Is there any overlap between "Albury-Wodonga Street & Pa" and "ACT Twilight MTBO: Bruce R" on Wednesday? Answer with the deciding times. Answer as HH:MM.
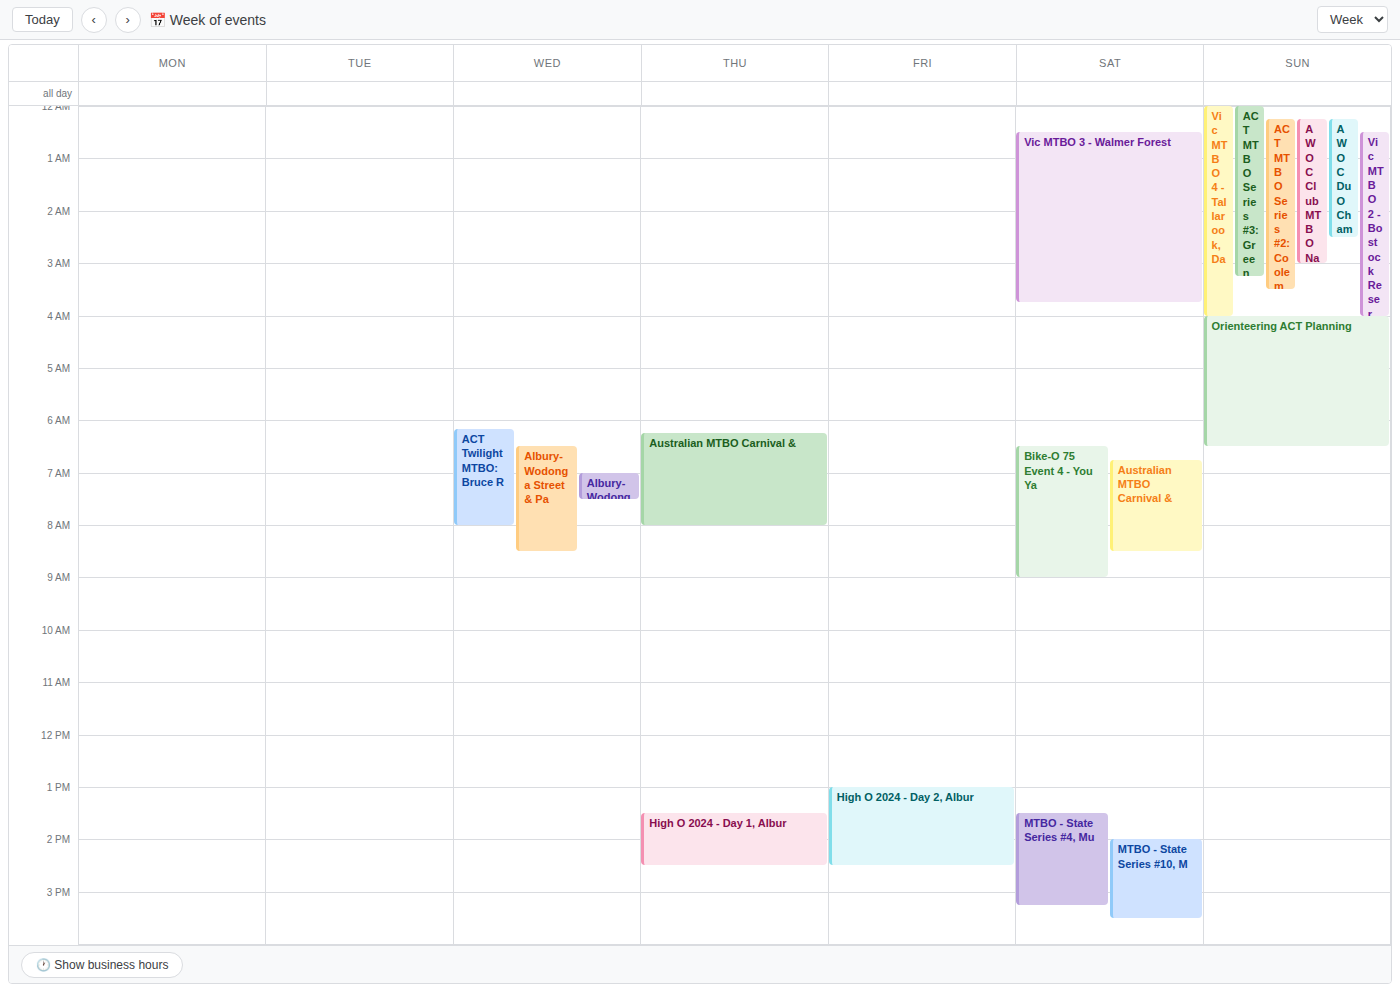
"Albury-Wodonga Street & Pa" starts at 06:30, before "ACT Twilight MTBO: Bruce R" ends at 08:00 -- they overlap.